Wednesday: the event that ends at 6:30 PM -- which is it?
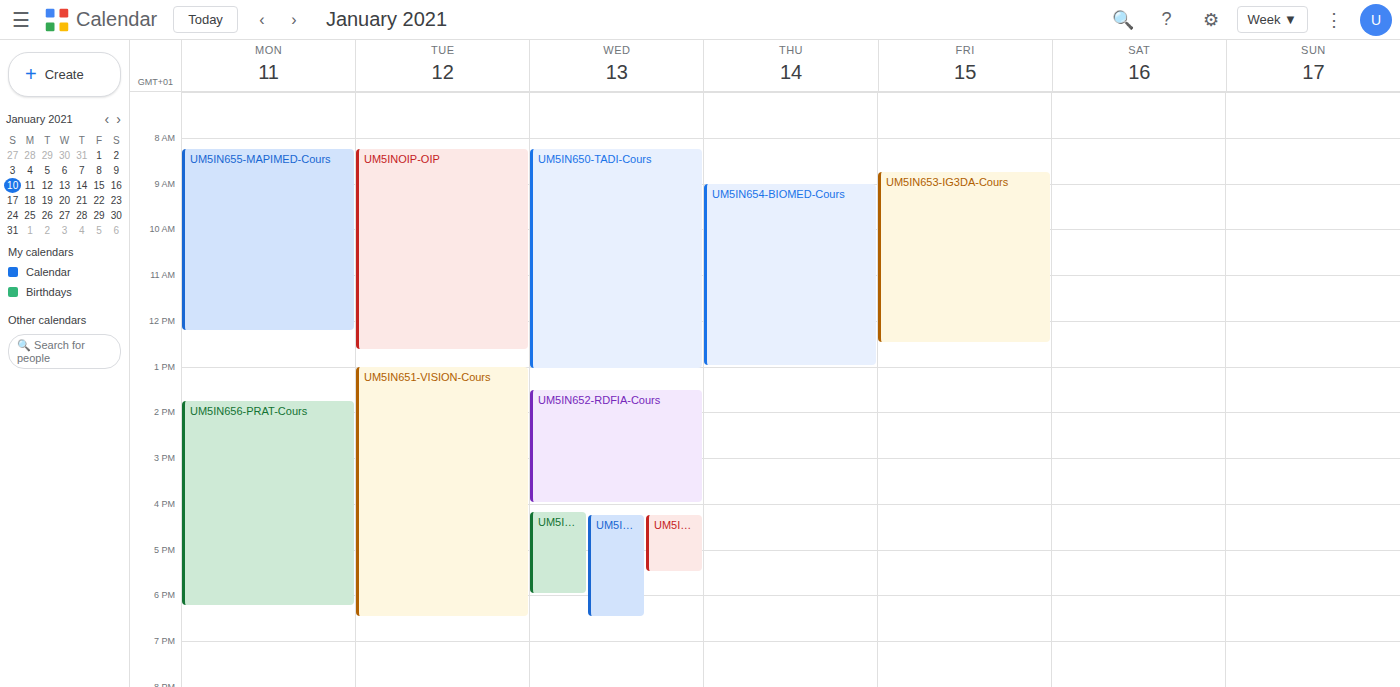
"UM5IN652-RDFIA-TME1"